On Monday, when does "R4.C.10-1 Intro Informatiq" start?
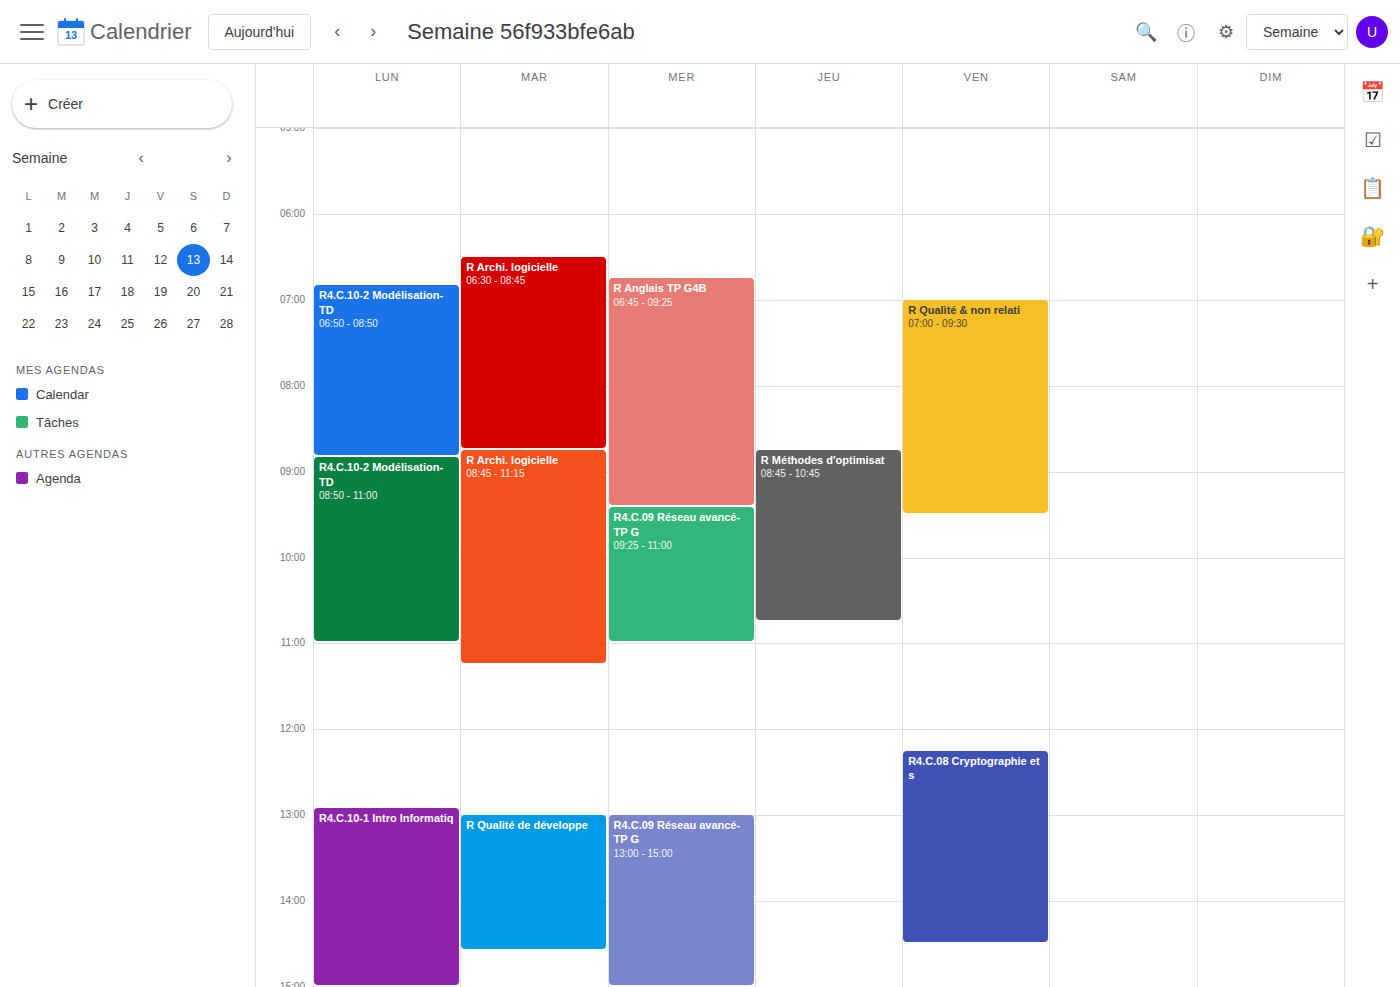
12:55 PM